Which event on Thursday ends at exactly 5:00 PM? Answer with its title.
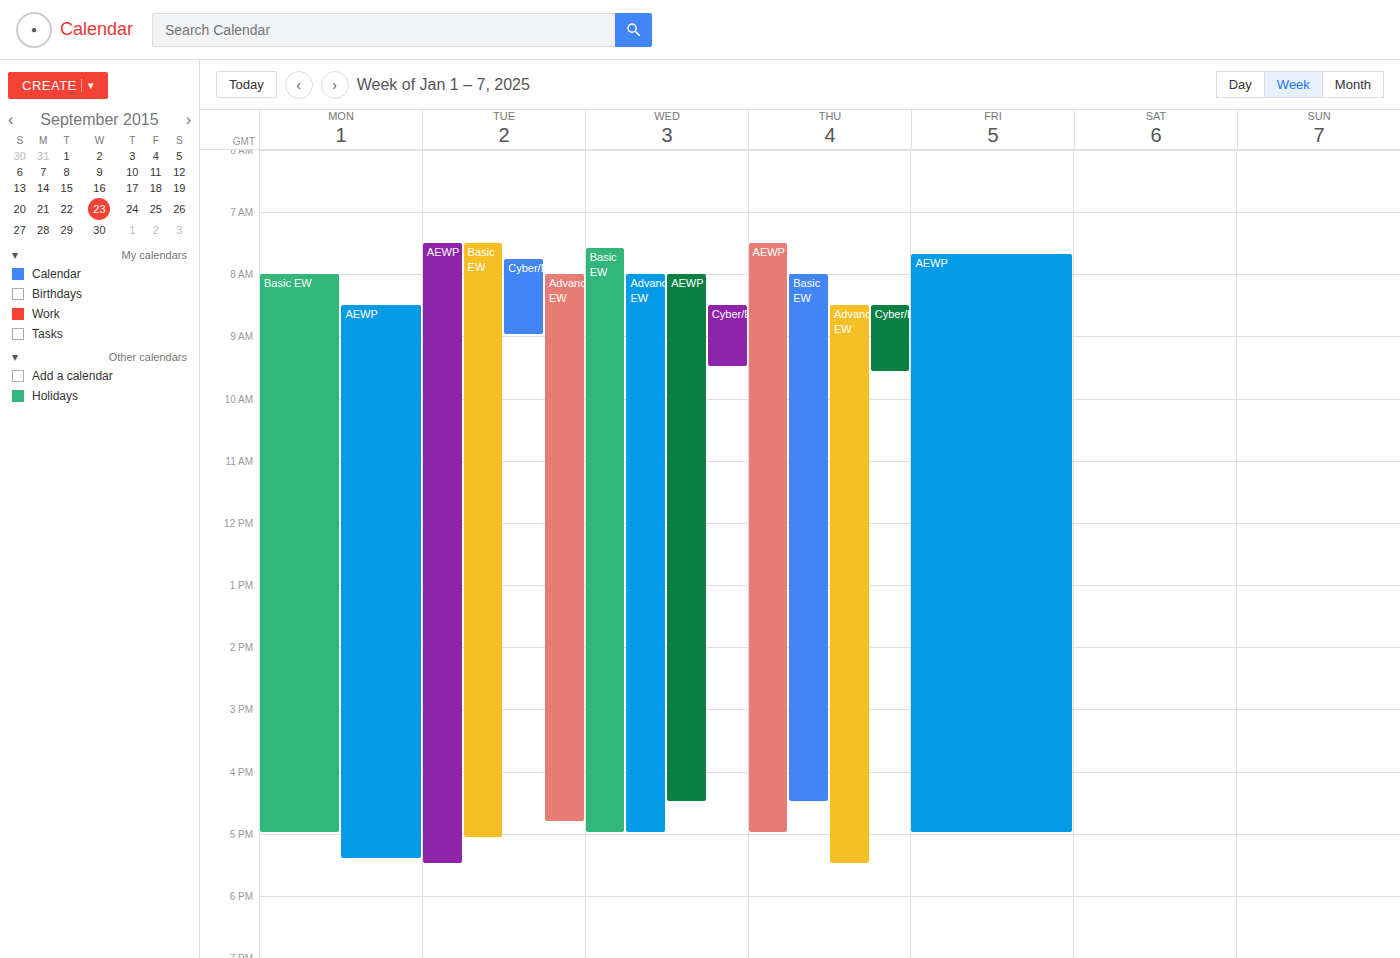
"AEWP"